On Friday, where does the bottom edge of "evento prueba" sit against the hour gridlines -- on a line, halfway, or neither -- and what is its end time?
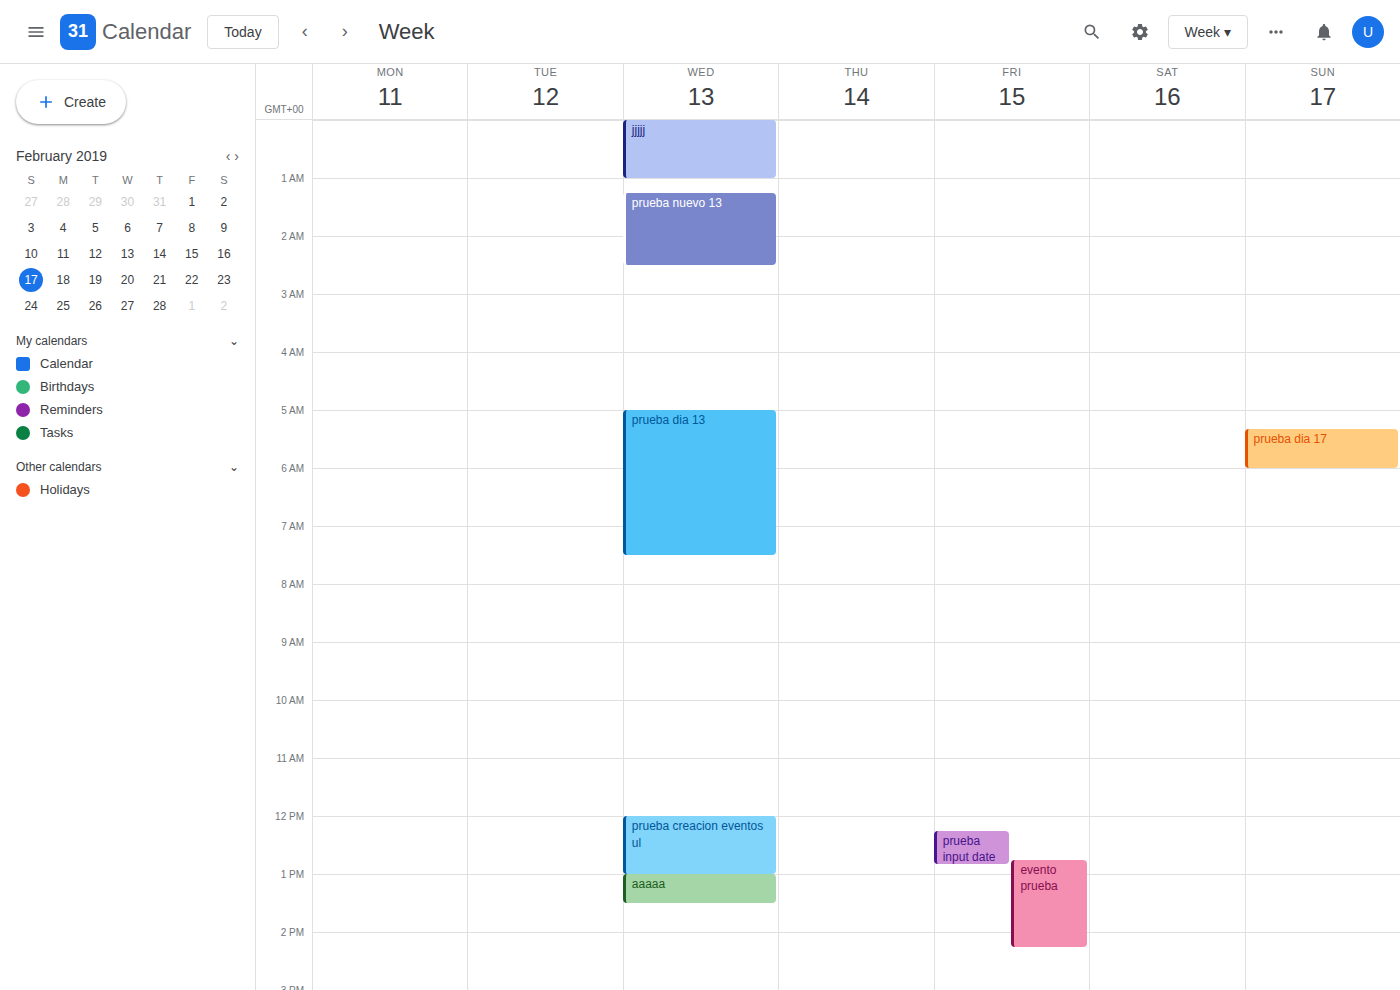
2:15 PM -- neither: a quarter of the way from the 2 PM line to the 3 PM line.